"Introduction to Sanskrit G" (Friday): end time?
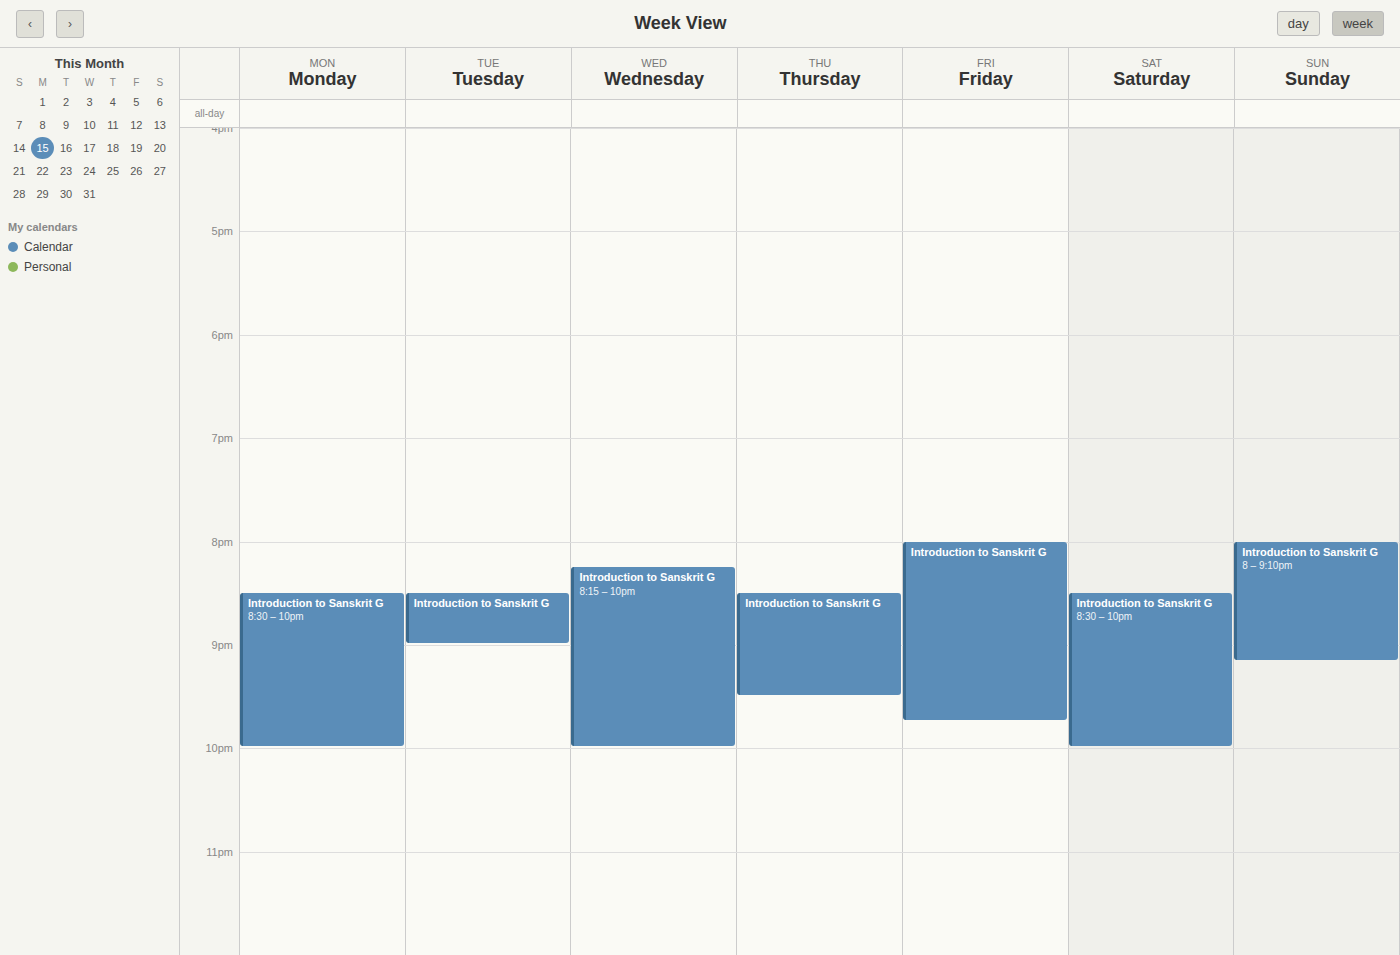
9:45 PM